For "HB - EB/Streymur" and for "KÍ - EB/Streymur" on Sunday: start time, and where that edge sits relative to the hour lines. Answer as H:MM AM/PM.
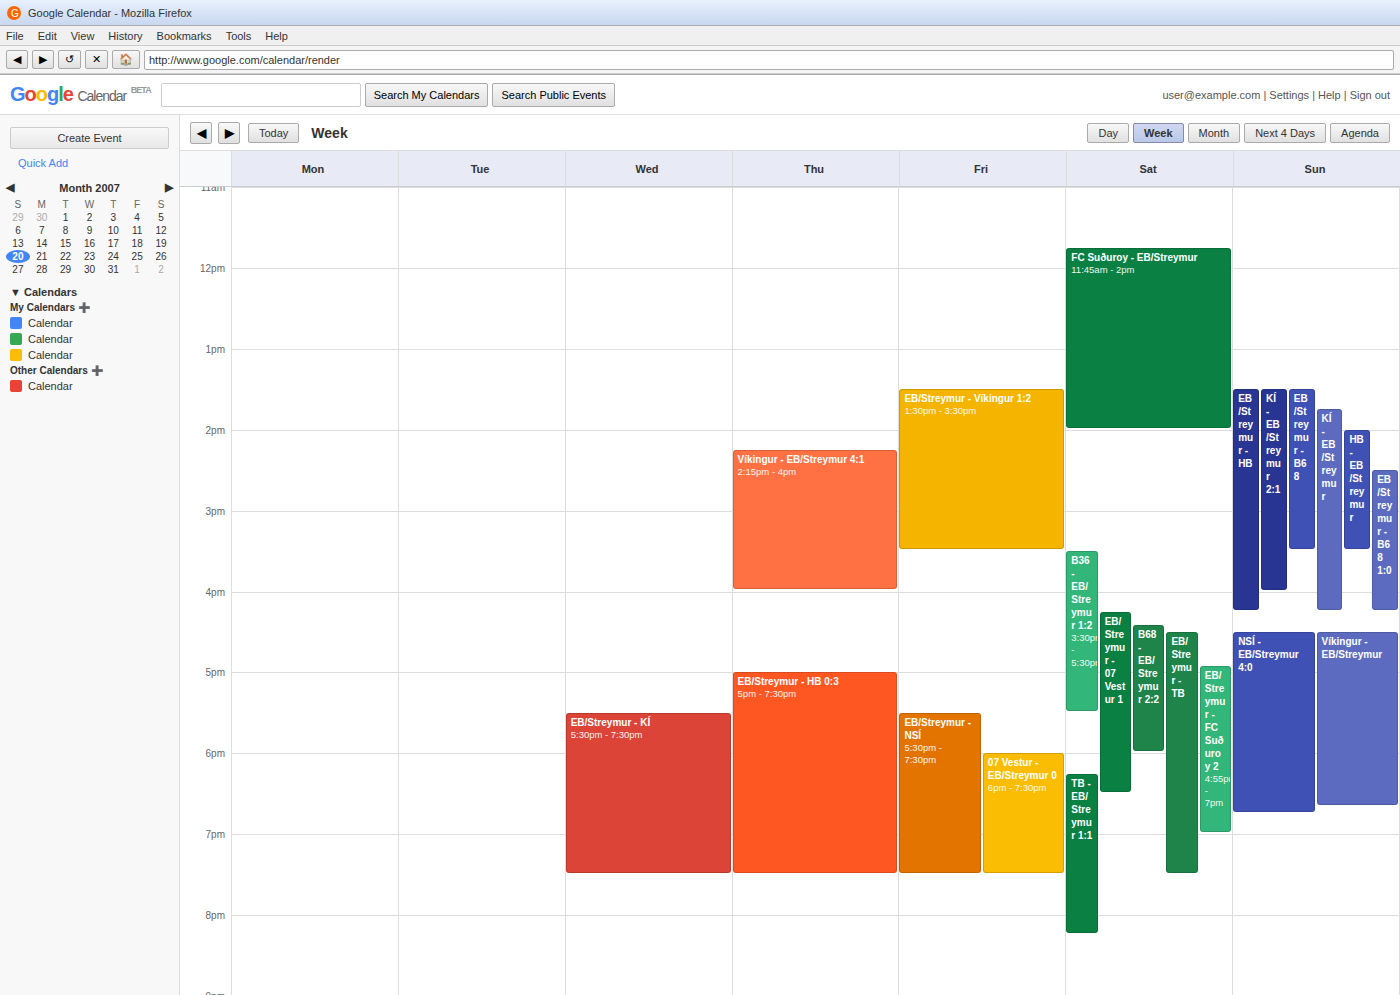
"HB - EB/Streymur": 2:00 PM, exactly on the 2 PM line. "KÍ - EB/Streymur": 1:45 PM, neither: three quarters of the way from the 1 PM line to the 2 PM line.